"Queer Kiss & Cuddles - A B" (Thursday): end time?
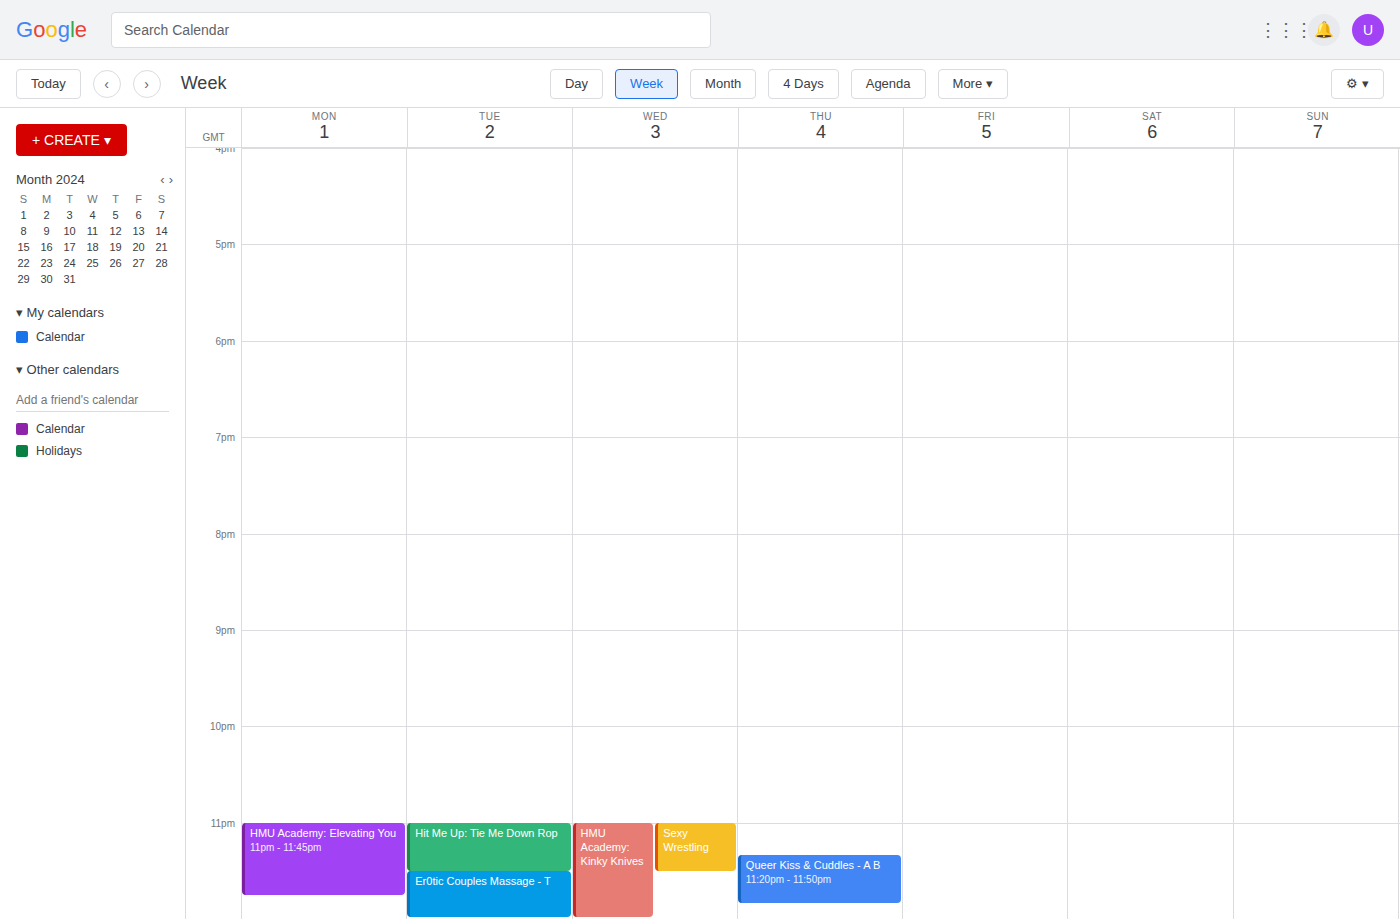
11:50 PM